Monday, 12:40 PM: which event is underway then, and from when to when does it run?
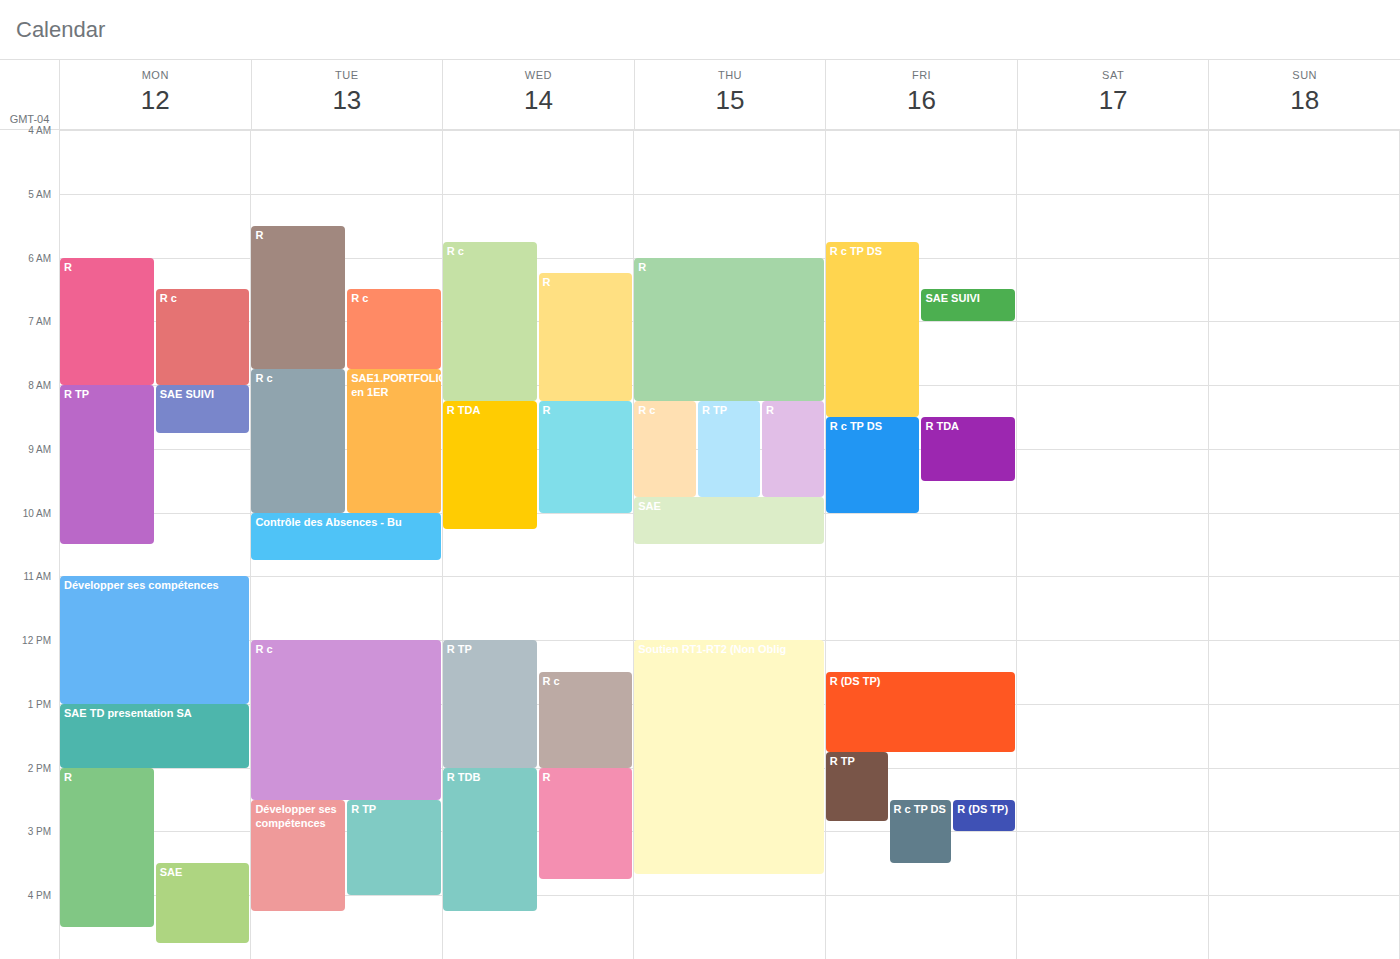
"Développer ses compétences", 11:00 AM to 1:00 PM